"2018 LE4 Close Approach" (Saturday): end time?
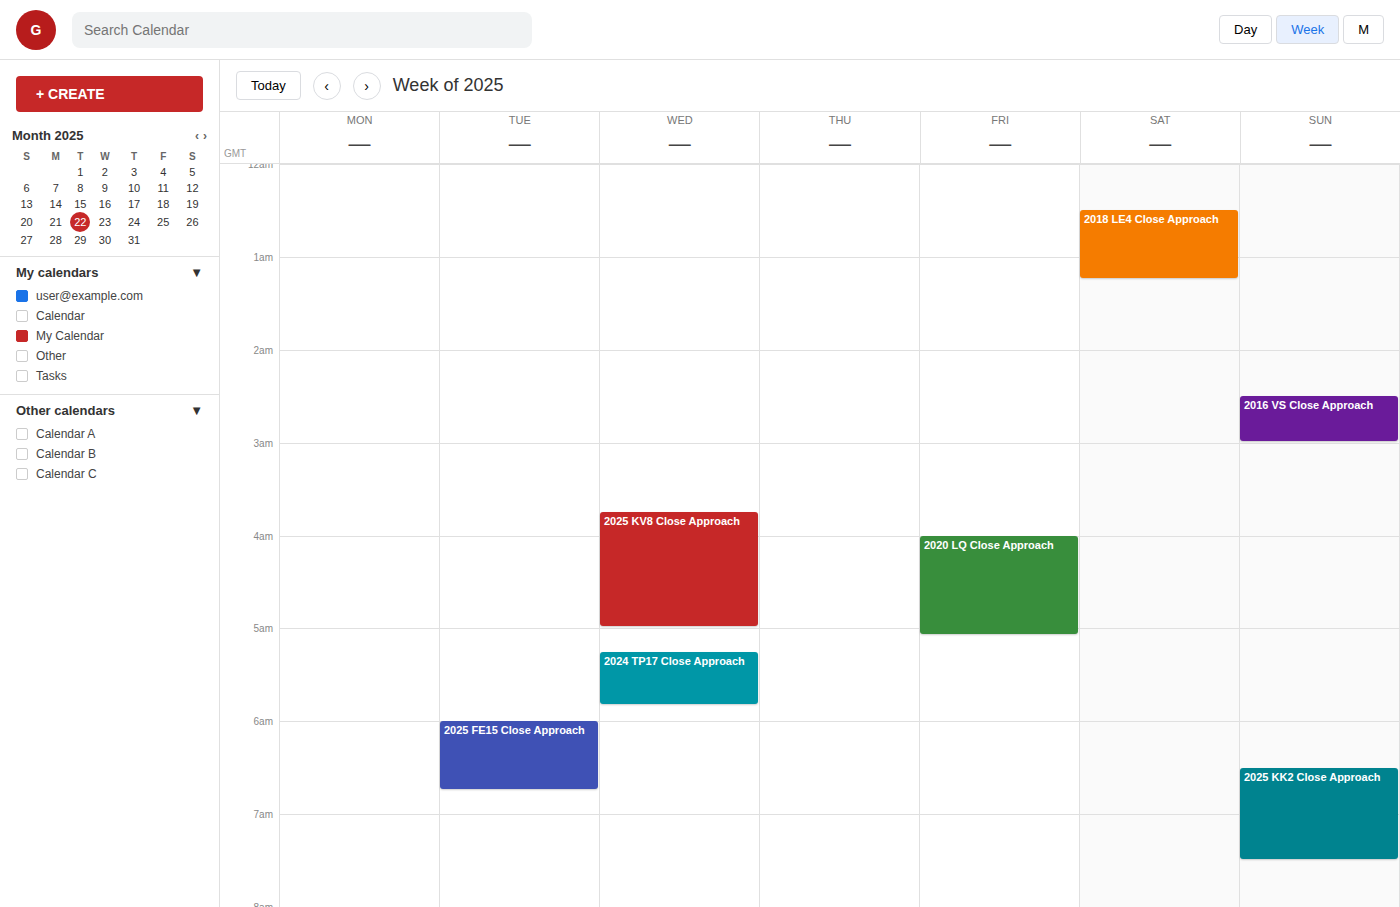
1:15 AM